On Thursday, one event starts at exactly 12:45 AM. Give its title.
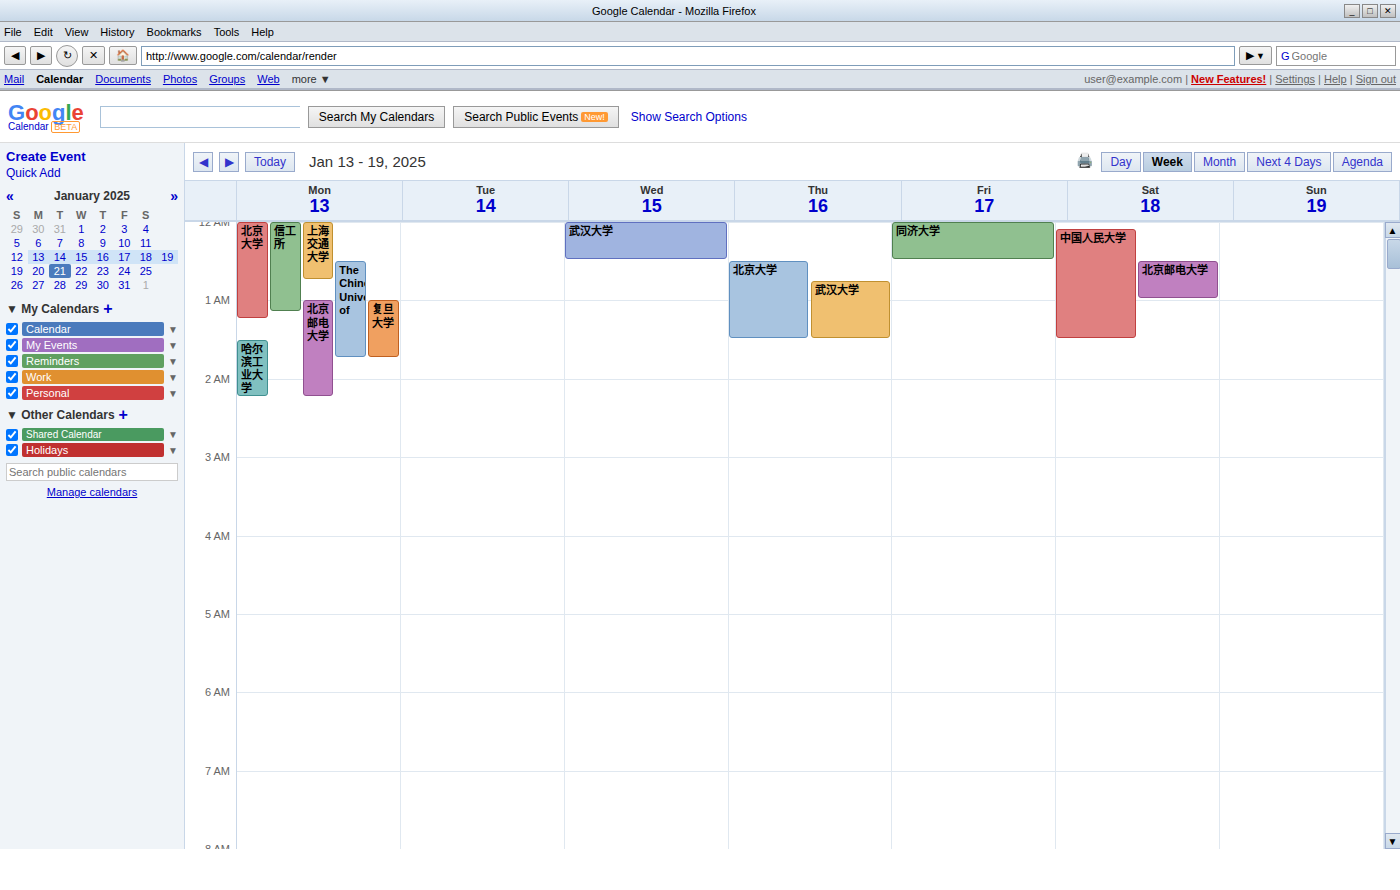
"武汉大学"